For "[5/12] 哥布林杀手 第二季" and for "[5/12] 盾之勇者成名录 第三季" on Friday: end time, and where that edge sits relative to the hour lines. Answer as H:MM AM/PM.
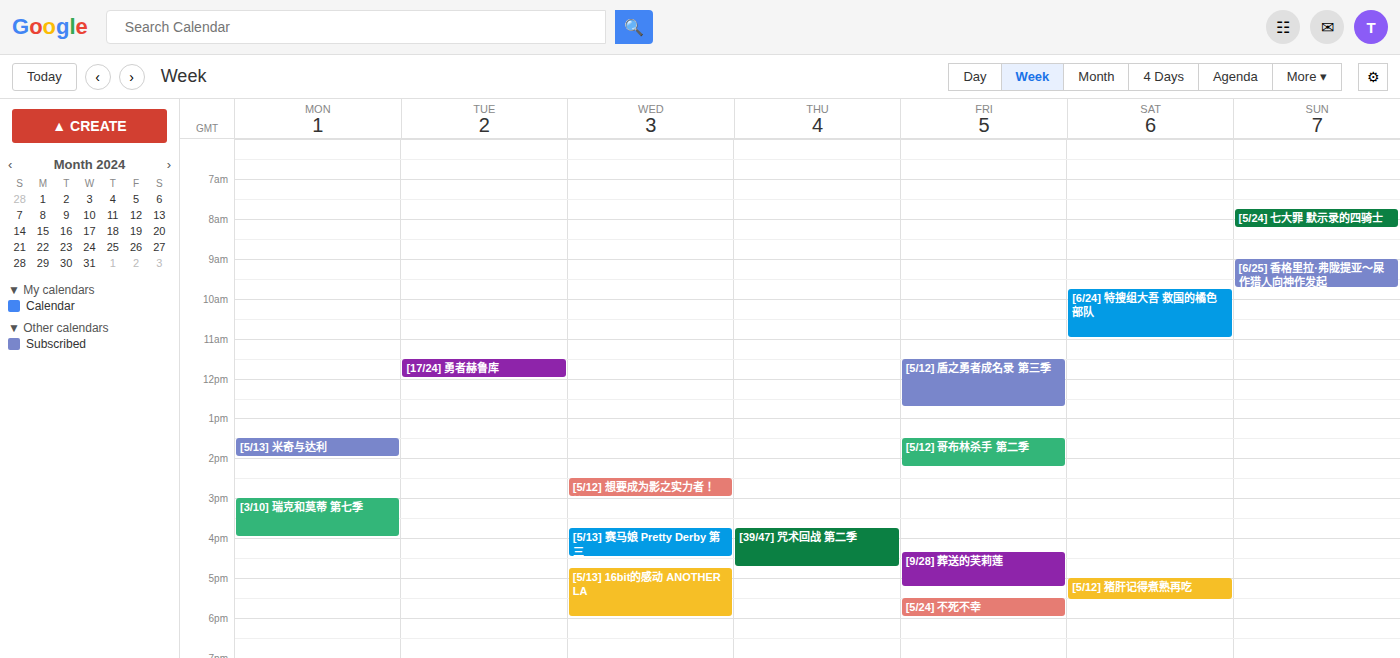
"[5/12] 哥布林杀手 第二季": 2:15 PM, neither: a quarter of the way from the 2 PM line to the 3 PM line. "[5/12] 盾之勇者成名录 第三季": 12:45 PM, neither: three quarters of the way from the 12 PM line to the 1 PM line.